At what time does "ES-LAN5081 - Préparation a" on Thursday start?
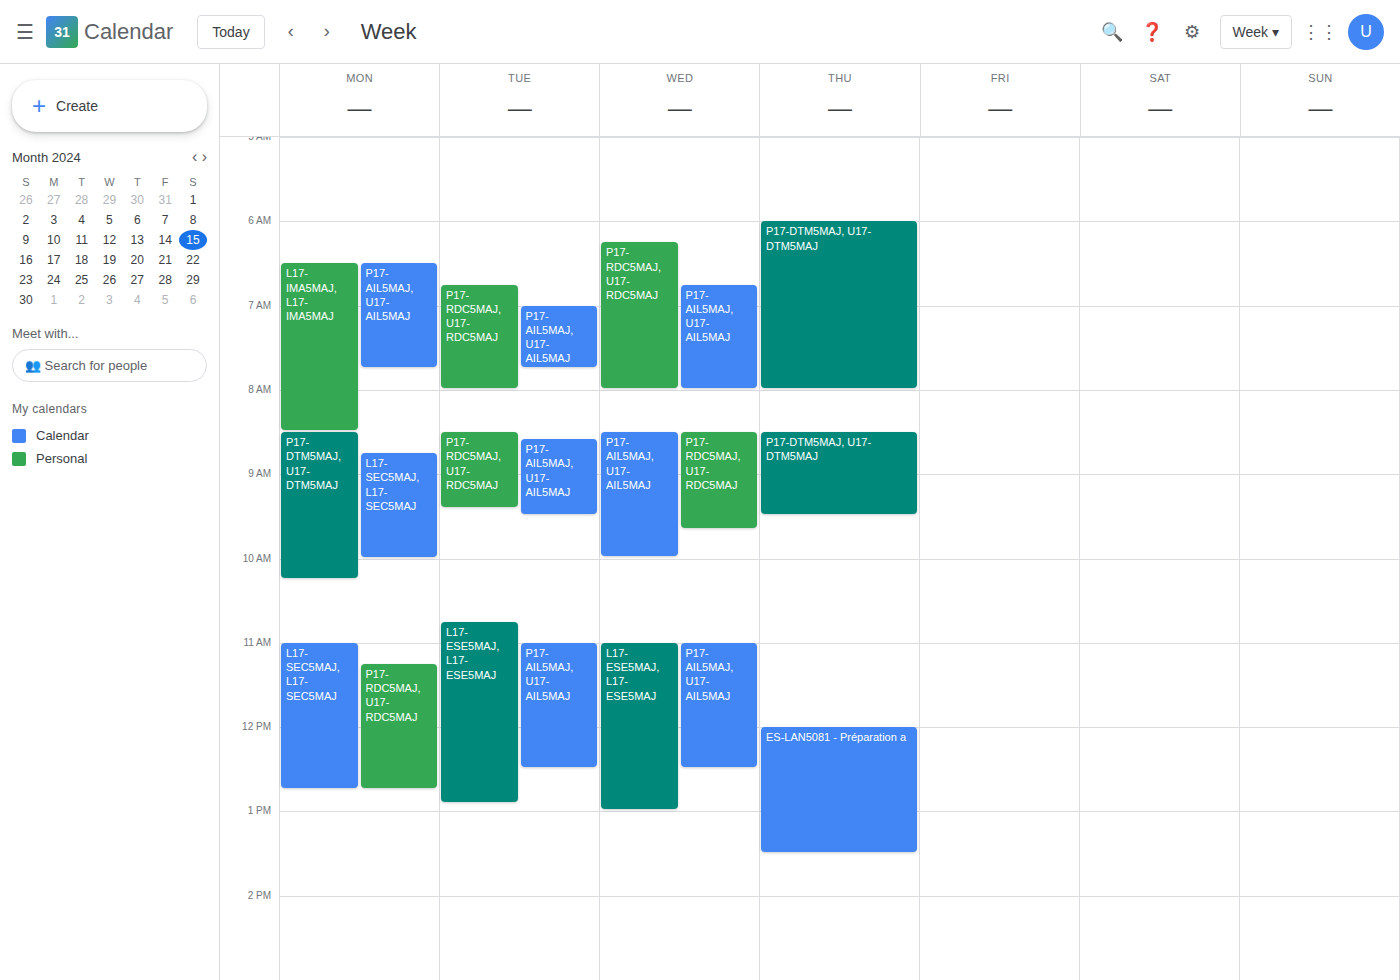
12:00 PM